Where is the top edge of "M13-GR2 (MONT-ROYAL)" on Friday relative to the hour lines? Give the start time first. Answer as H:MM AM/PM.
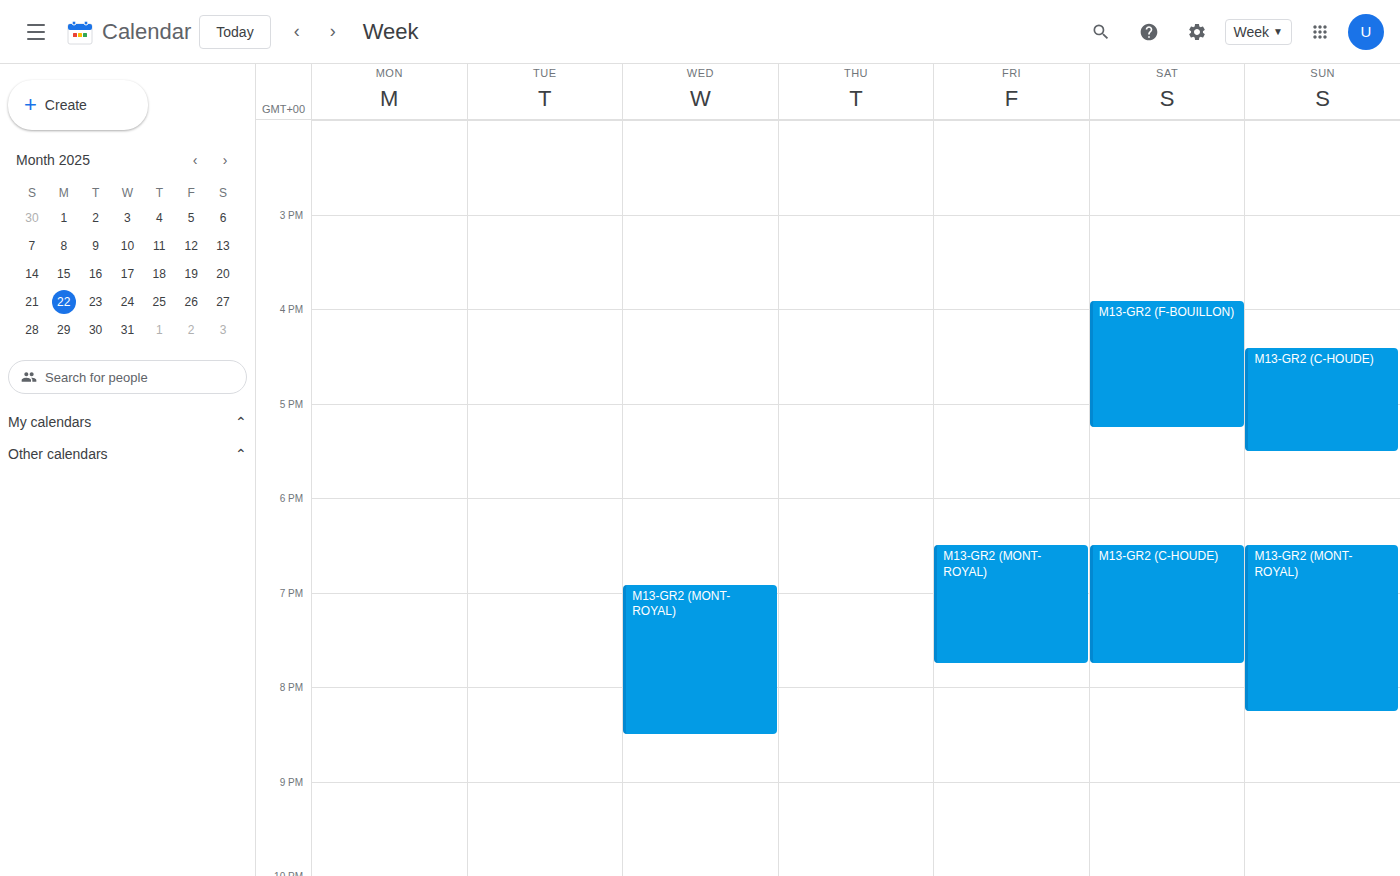
6:30 PM -- halfway between the 6 PM and 7 PM lines.